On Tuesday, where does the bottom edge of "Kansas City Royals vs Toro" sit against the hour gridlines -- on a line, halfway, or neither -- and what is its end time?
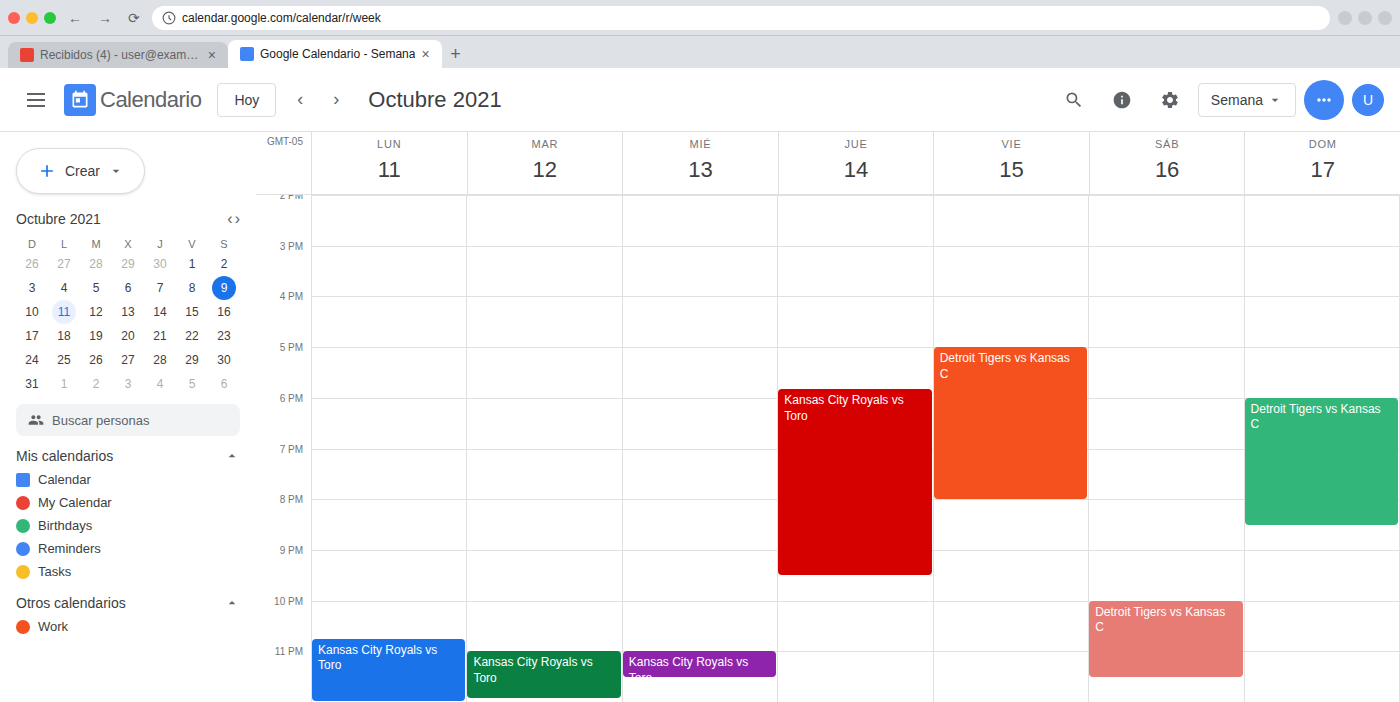
11:55 PM -- neither: 55 minutes below the 11 PM line and 5 minutes above the 12 AM line.